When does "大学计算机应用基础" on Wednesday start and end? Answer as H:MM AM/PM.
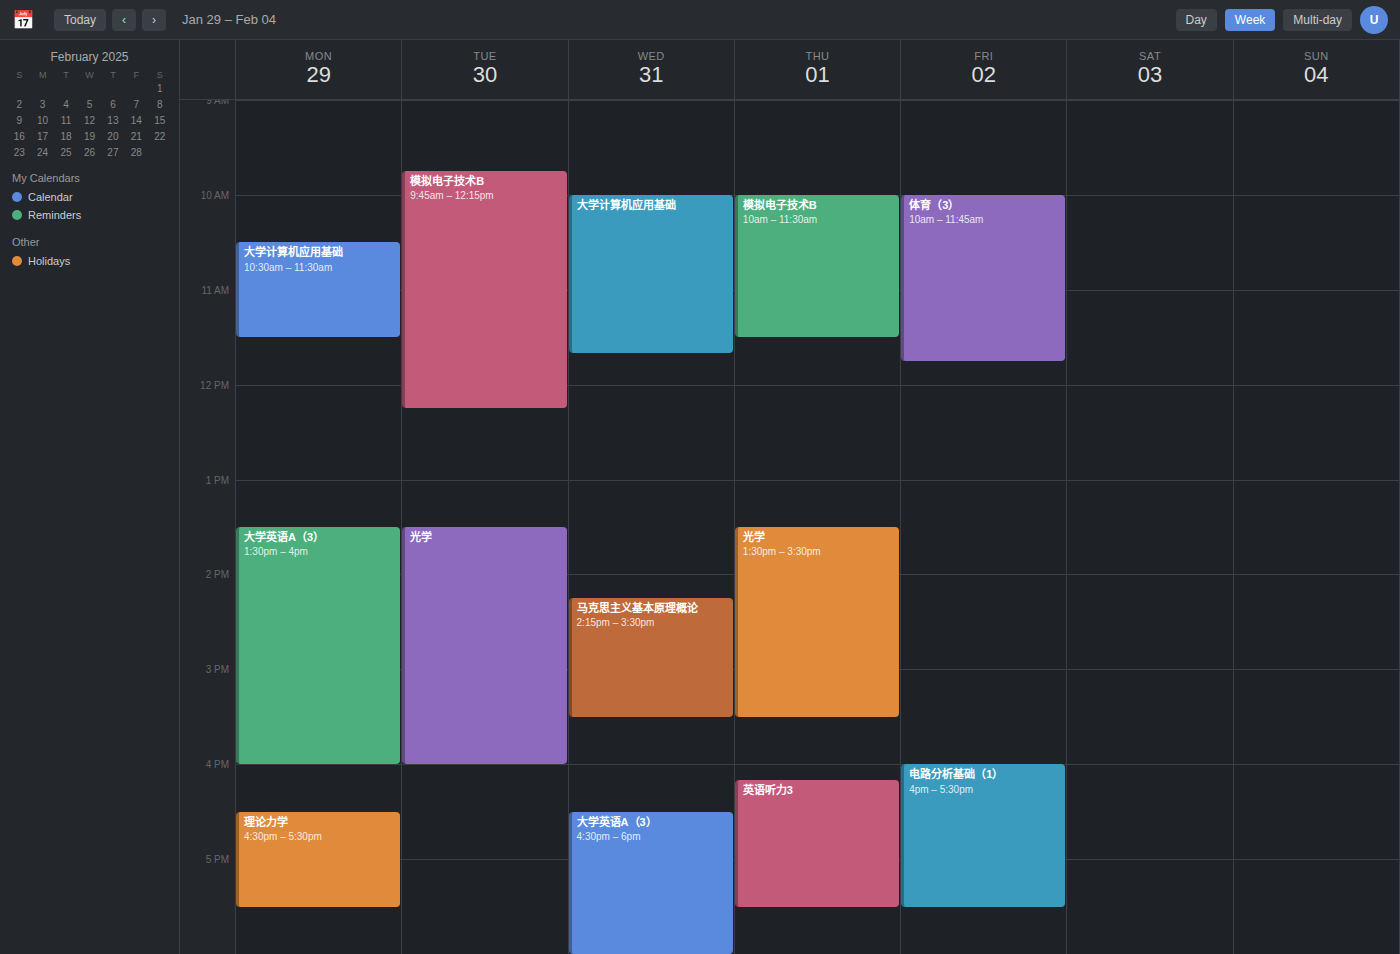
10:00 AM to 11:40 AM